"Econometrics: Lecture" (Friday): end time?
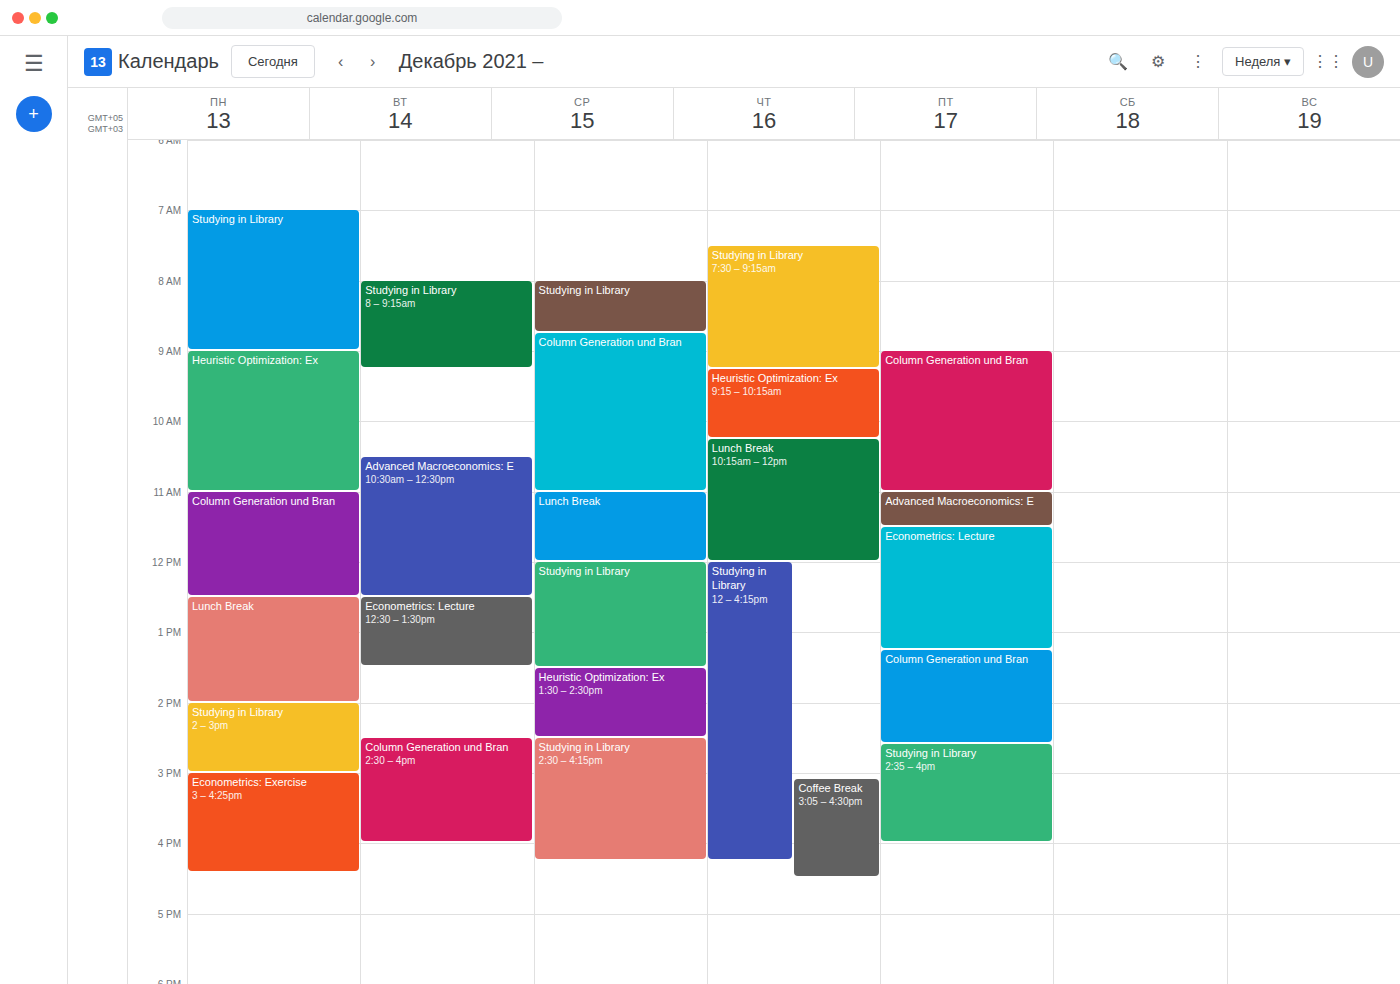
1:15 PM